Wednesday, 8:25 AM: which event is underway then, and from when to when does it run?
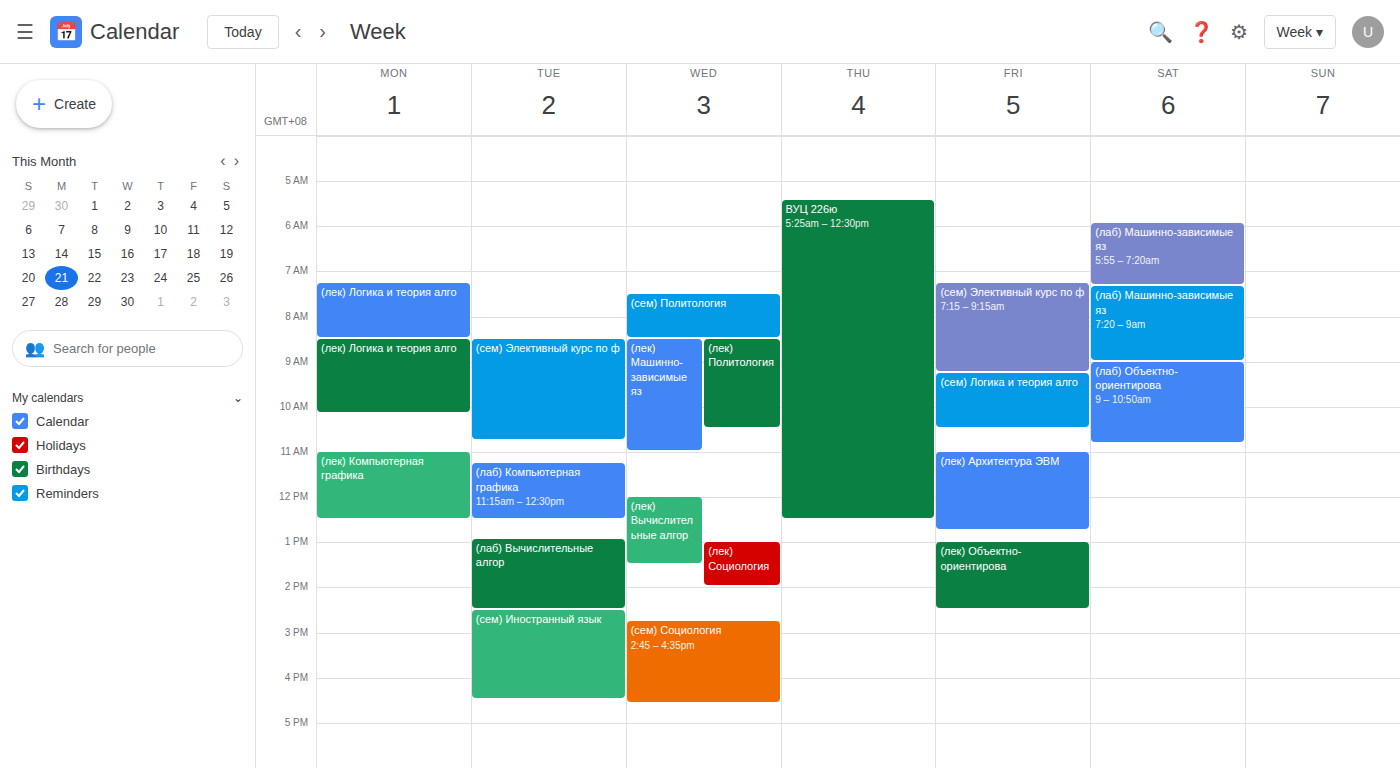
"(сем) Политология", 7:30 AM to 8:30 AM